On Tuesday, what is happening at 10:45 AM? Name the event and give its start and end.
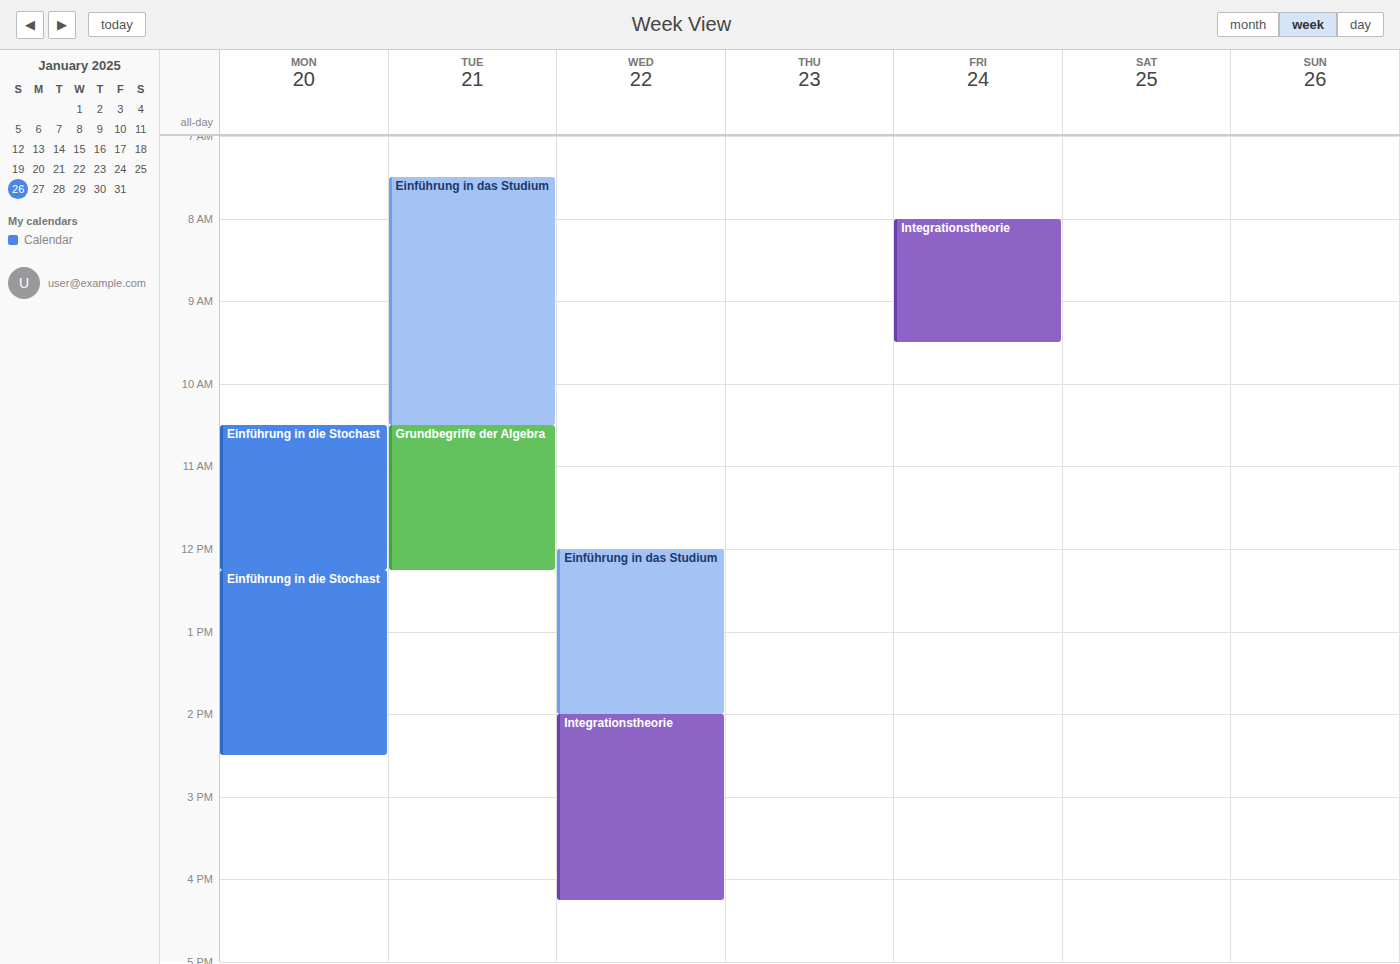
"Grundbegriffe der Algebra", 10:30 AM to 12:15 PM